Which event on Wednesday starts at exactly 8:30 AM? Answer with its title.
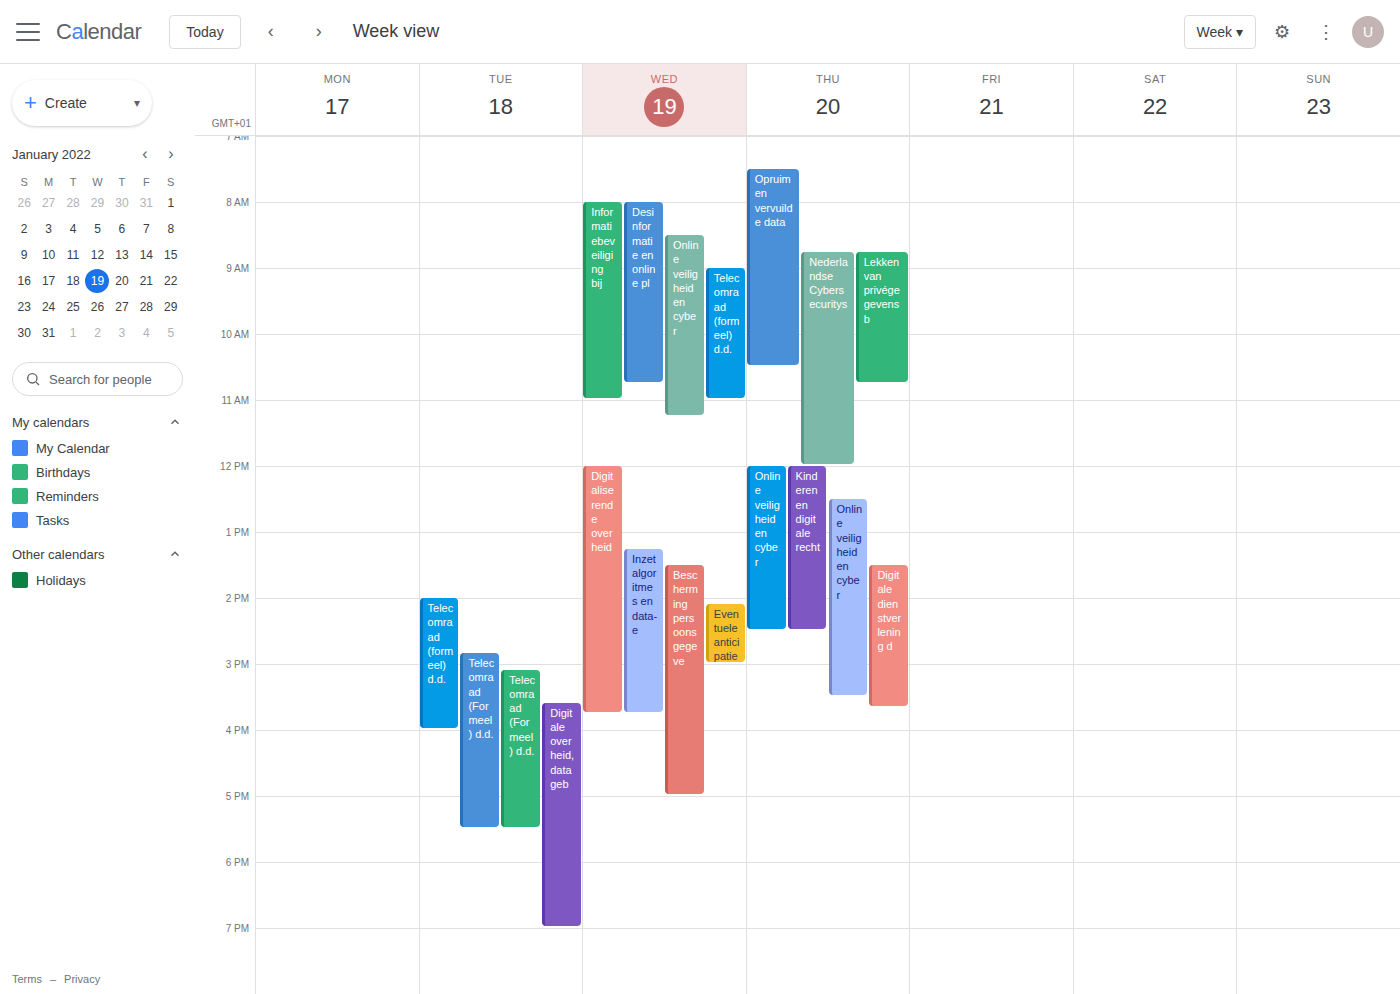
"Online veiligheid en cyber"